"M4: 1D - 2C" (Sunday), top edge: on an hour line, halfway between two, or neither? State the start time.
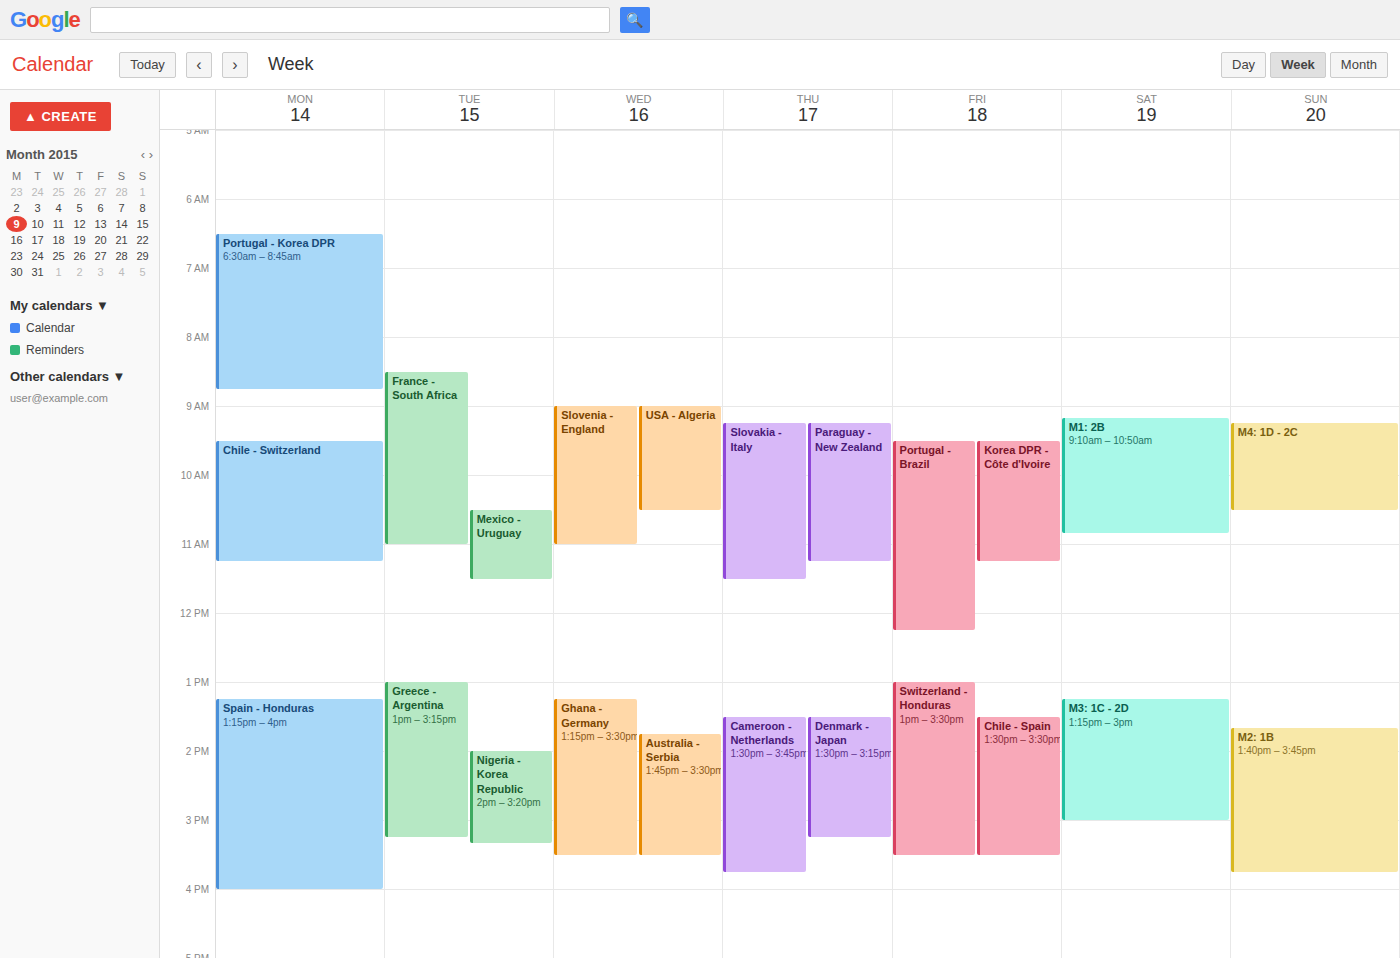
9:15 AM -- neither: a quarter of the way from the 9 AM line to the 10 AM line.